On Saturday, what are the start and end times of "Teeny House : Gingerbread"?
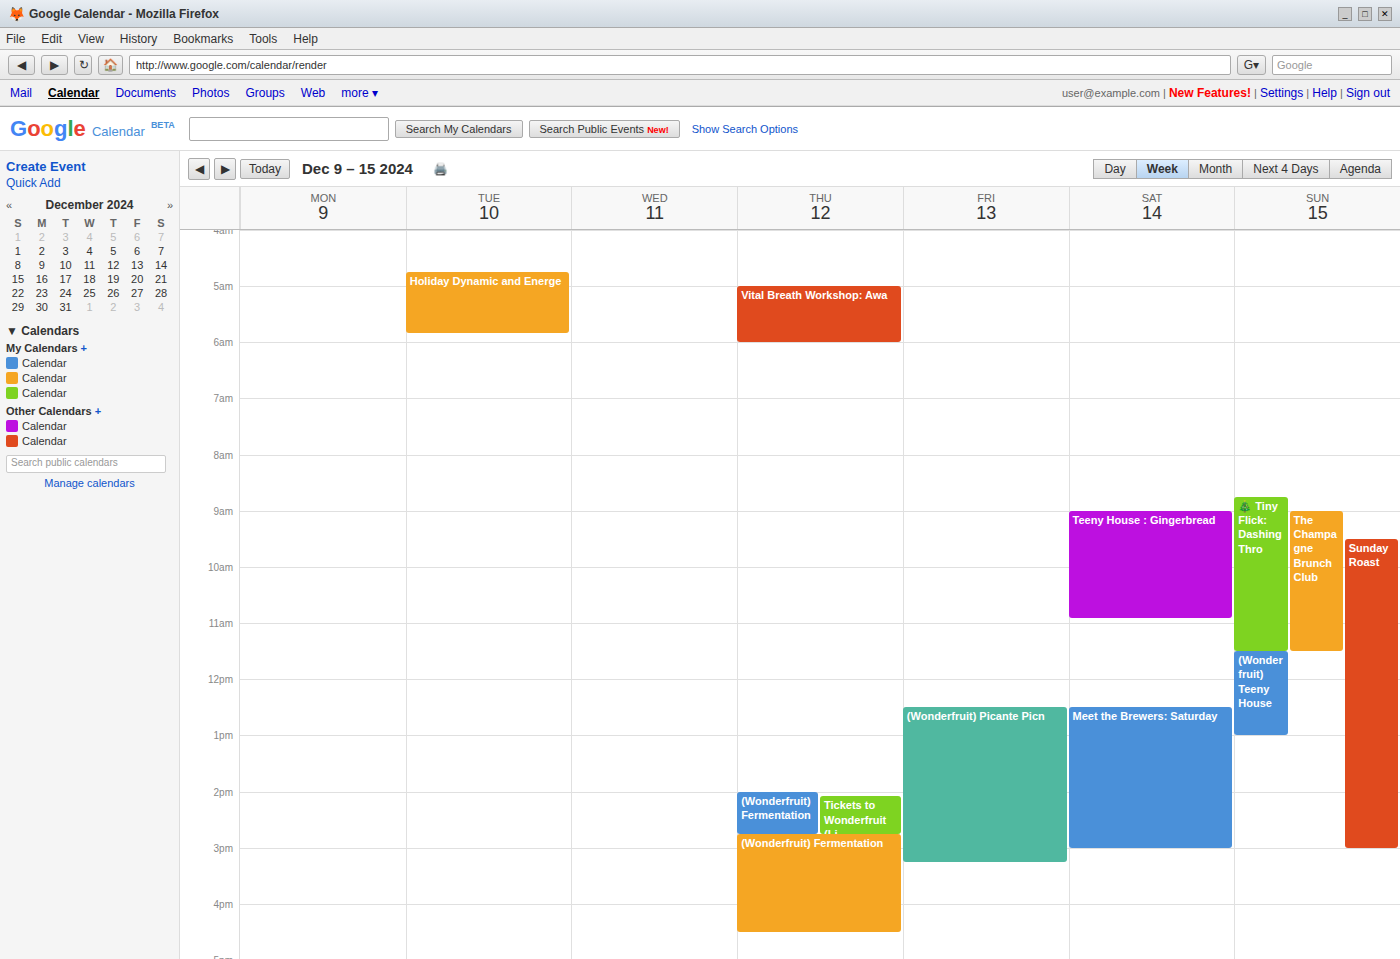
9:00 AM to 10:55 AM